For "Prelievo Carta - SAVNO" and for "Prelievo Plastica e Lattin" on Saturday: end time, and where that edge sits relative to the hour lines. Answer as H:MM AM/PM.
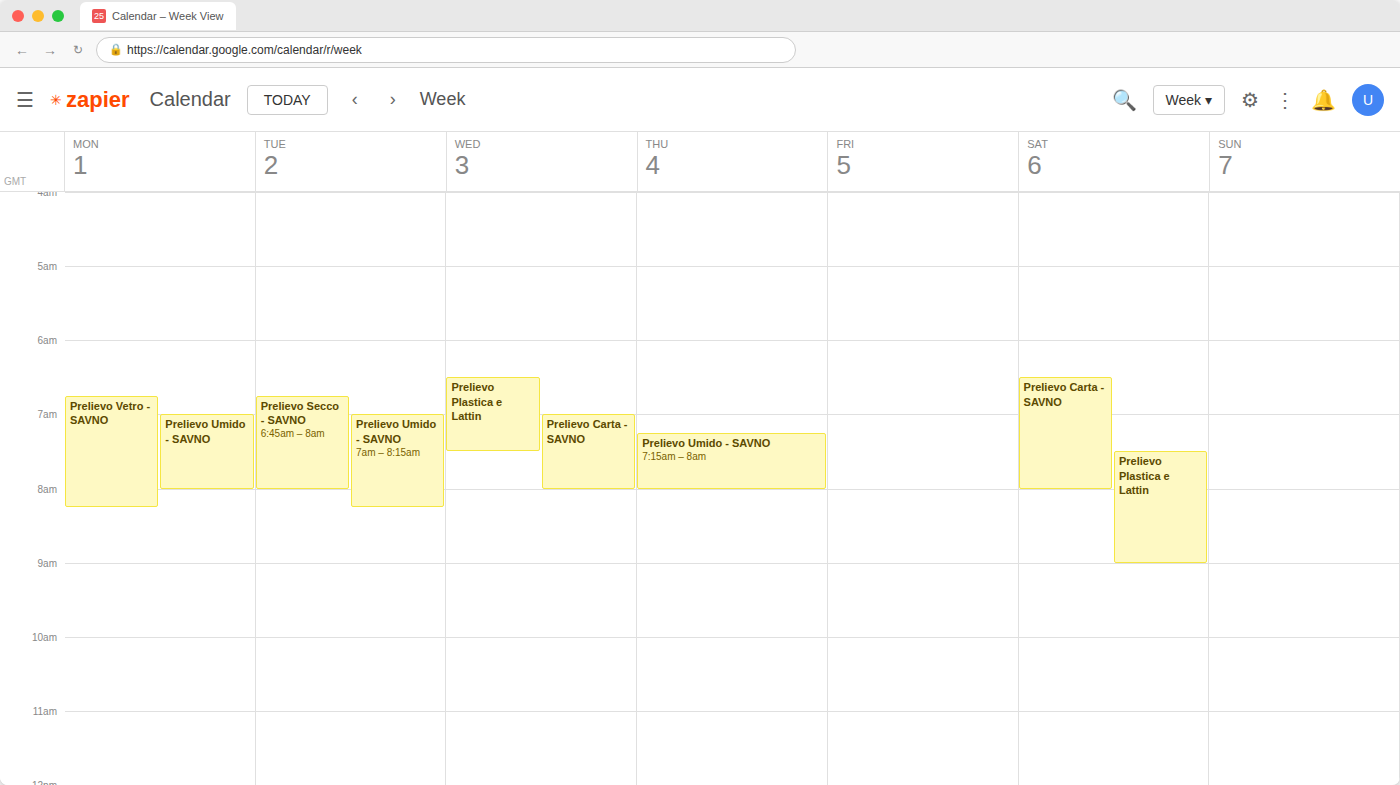
"Prelievo Carta - SAVNO": 8:00 AM, exactly on the 8 AM line. "Prelievo Plastica e Lattin": 9:00 AM, exactly on the 9 AM line.